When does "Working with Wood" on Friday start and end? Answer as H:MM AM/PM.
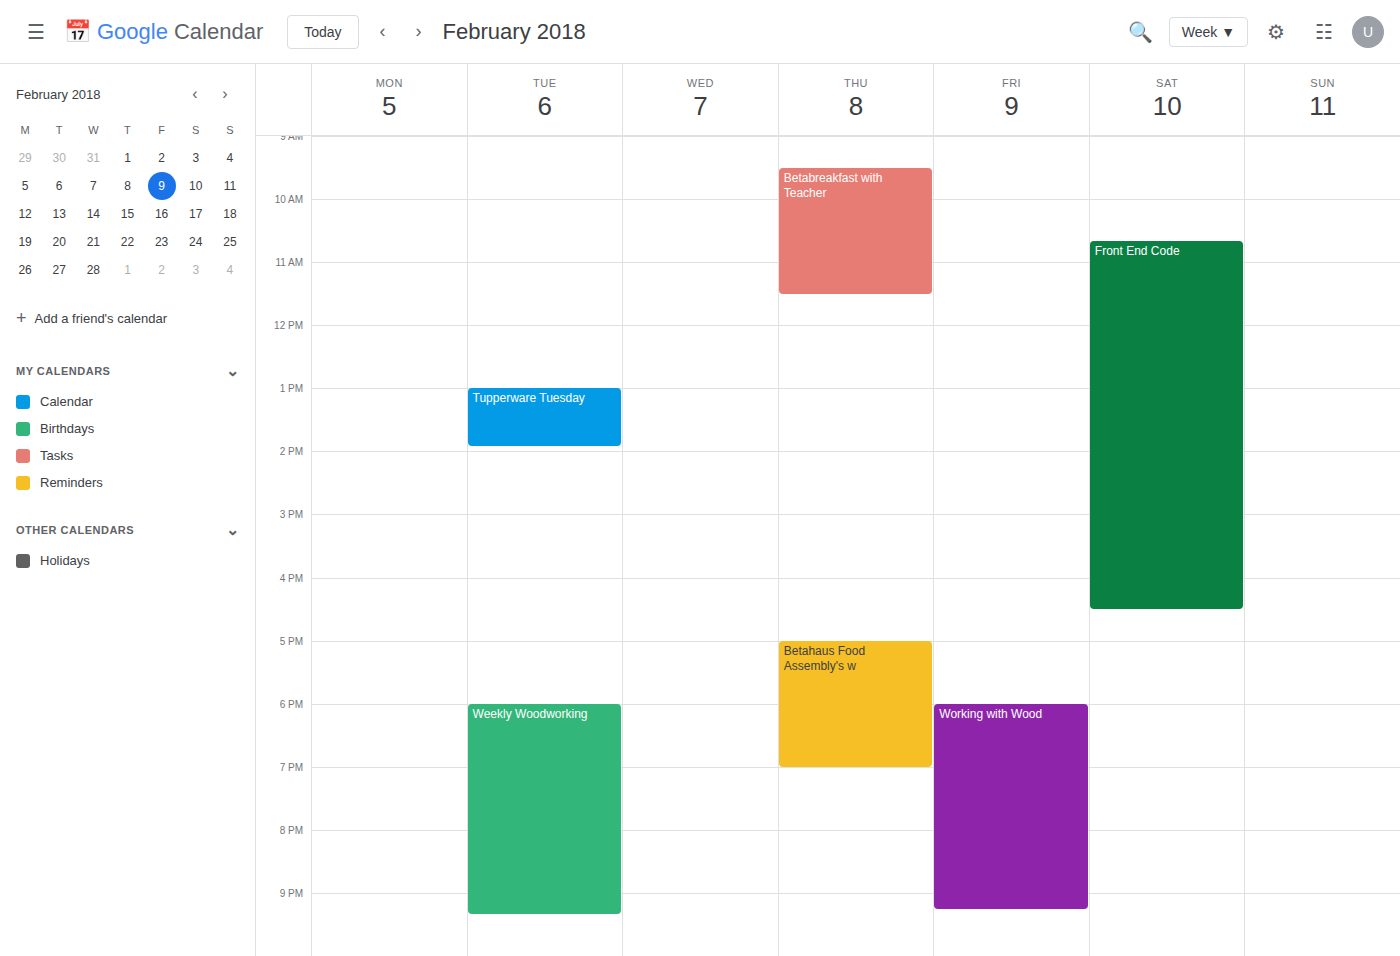
6:00 PM to 9:15 PM